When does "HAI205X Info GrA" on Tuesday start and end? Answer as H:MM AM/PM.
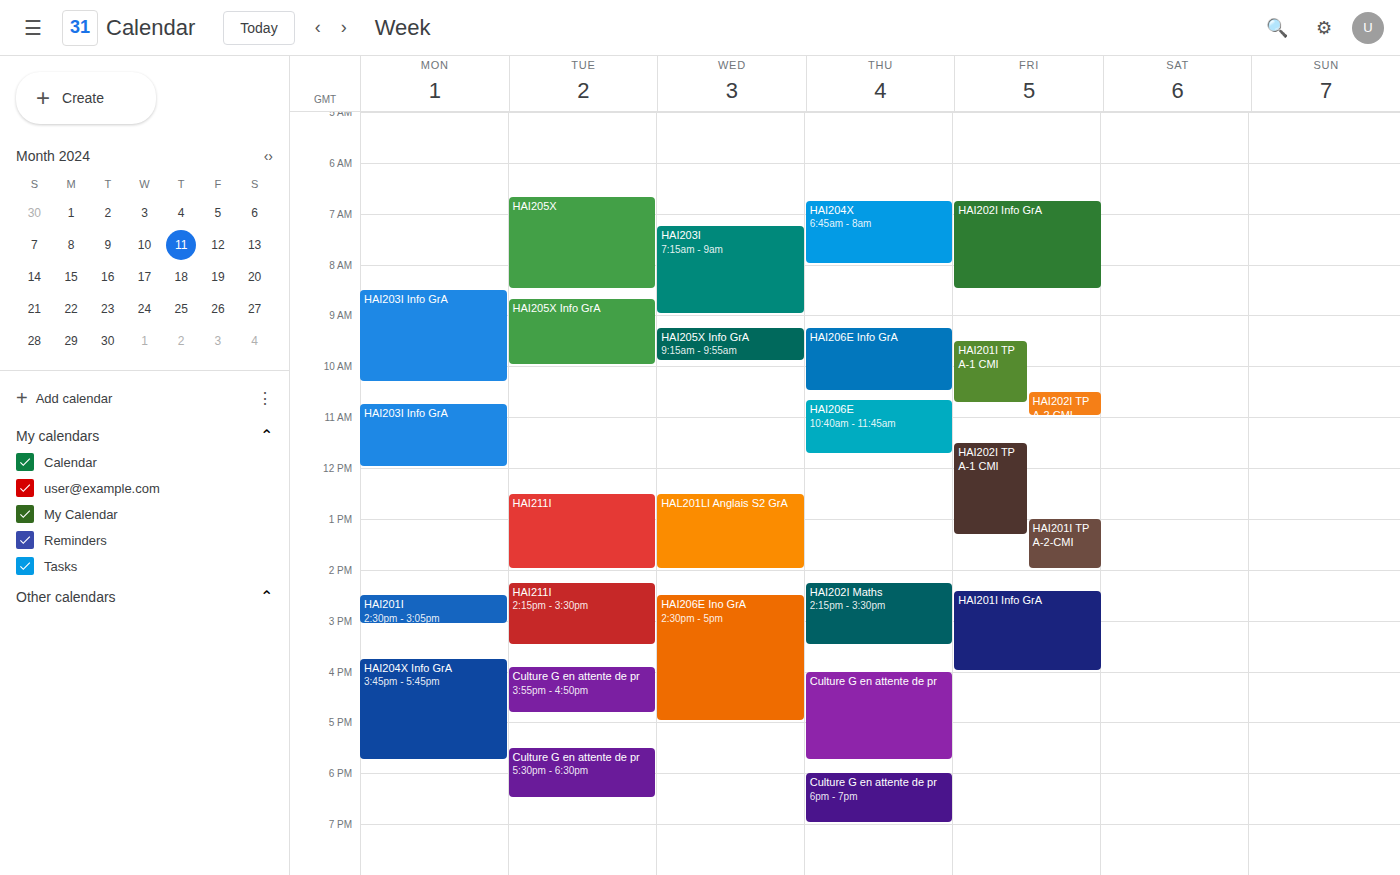
8:40 AM to 10:00 AM